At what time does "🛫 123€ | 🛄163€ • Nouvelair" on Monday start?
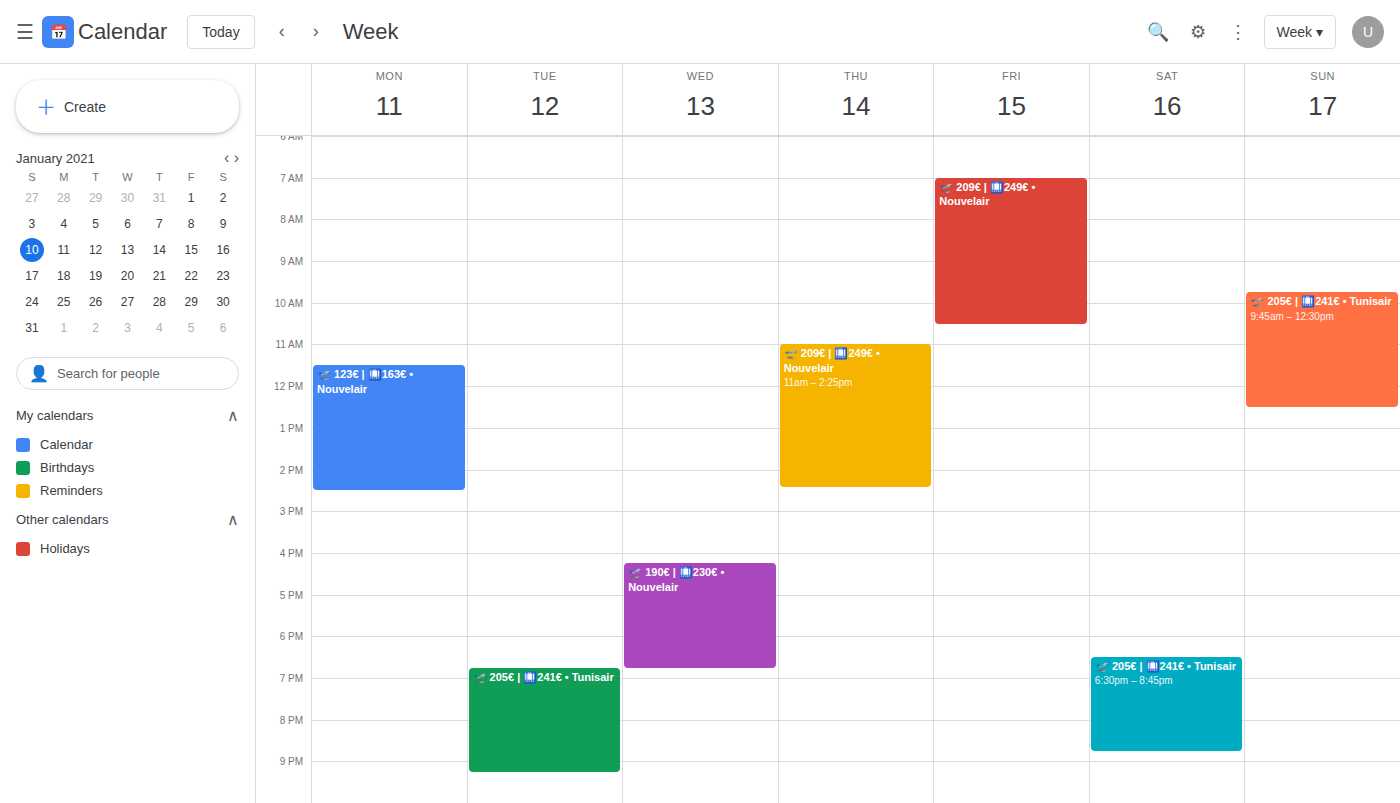
11:30 AM